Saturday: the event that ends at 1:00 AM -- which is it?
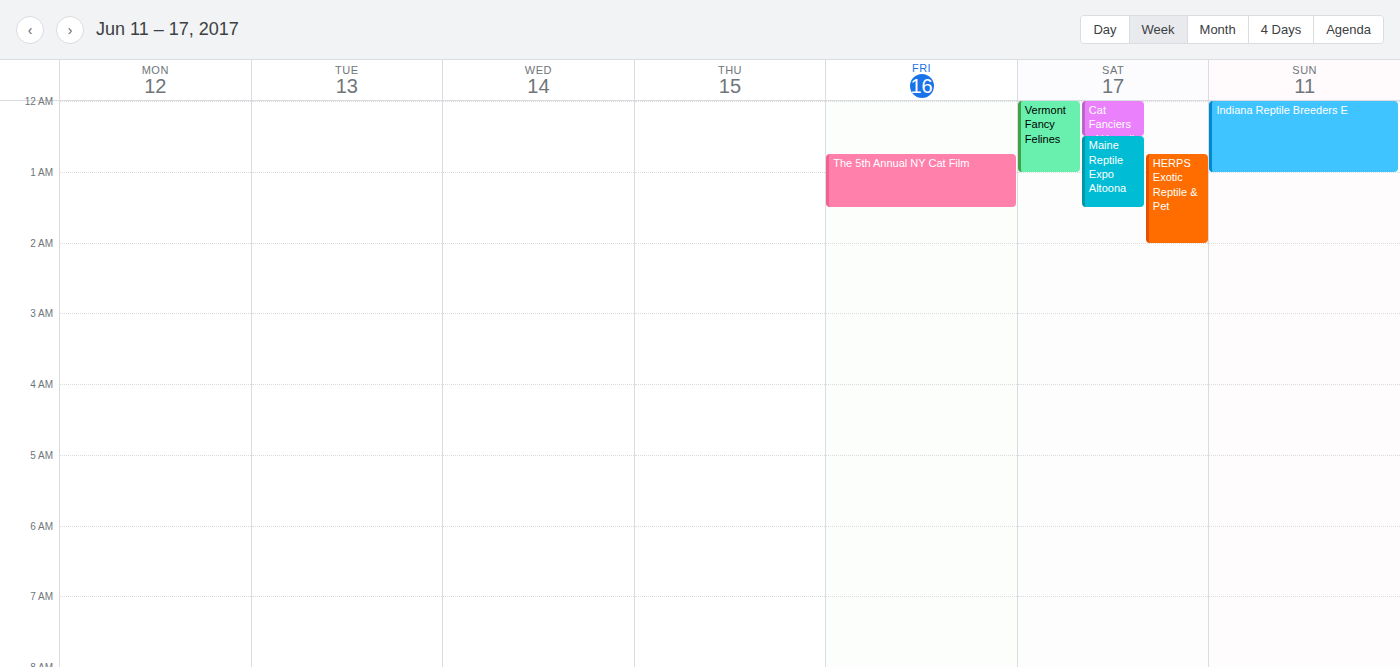
"Vermont Fancy Felines"